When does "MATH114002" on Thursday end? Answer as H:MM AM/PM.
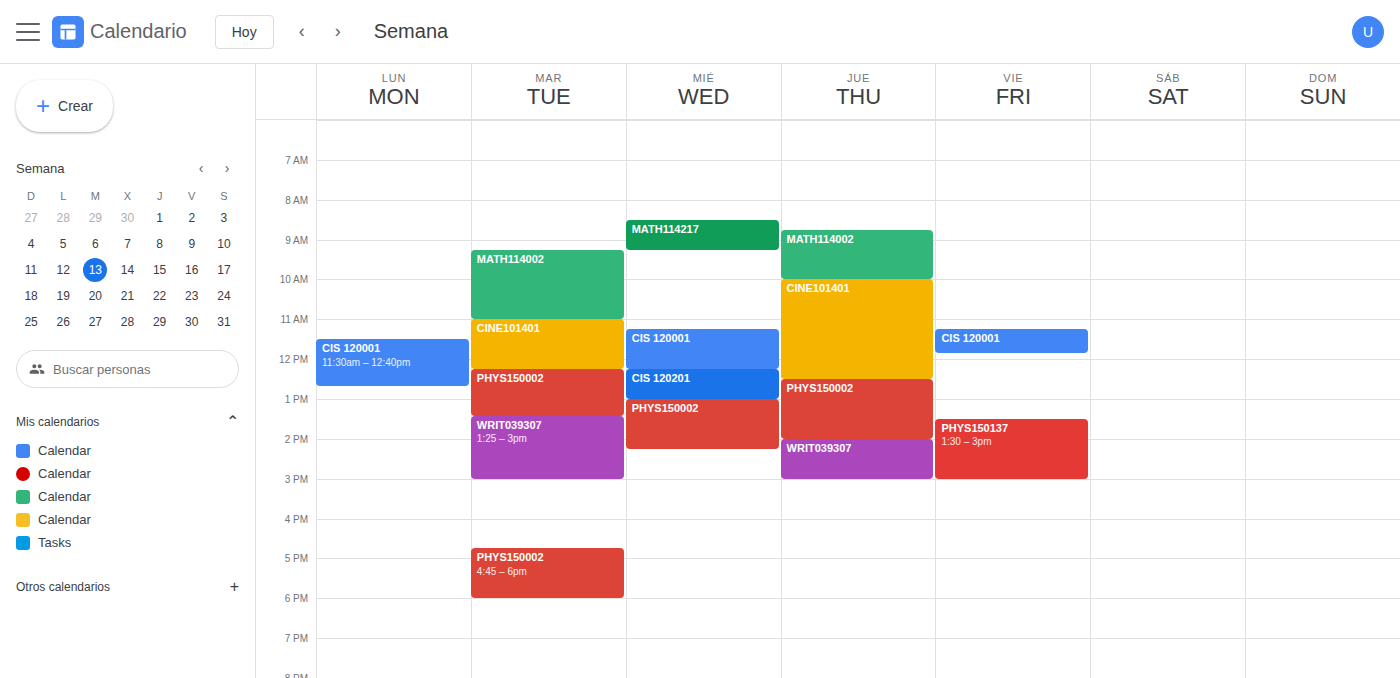
10:00 AM